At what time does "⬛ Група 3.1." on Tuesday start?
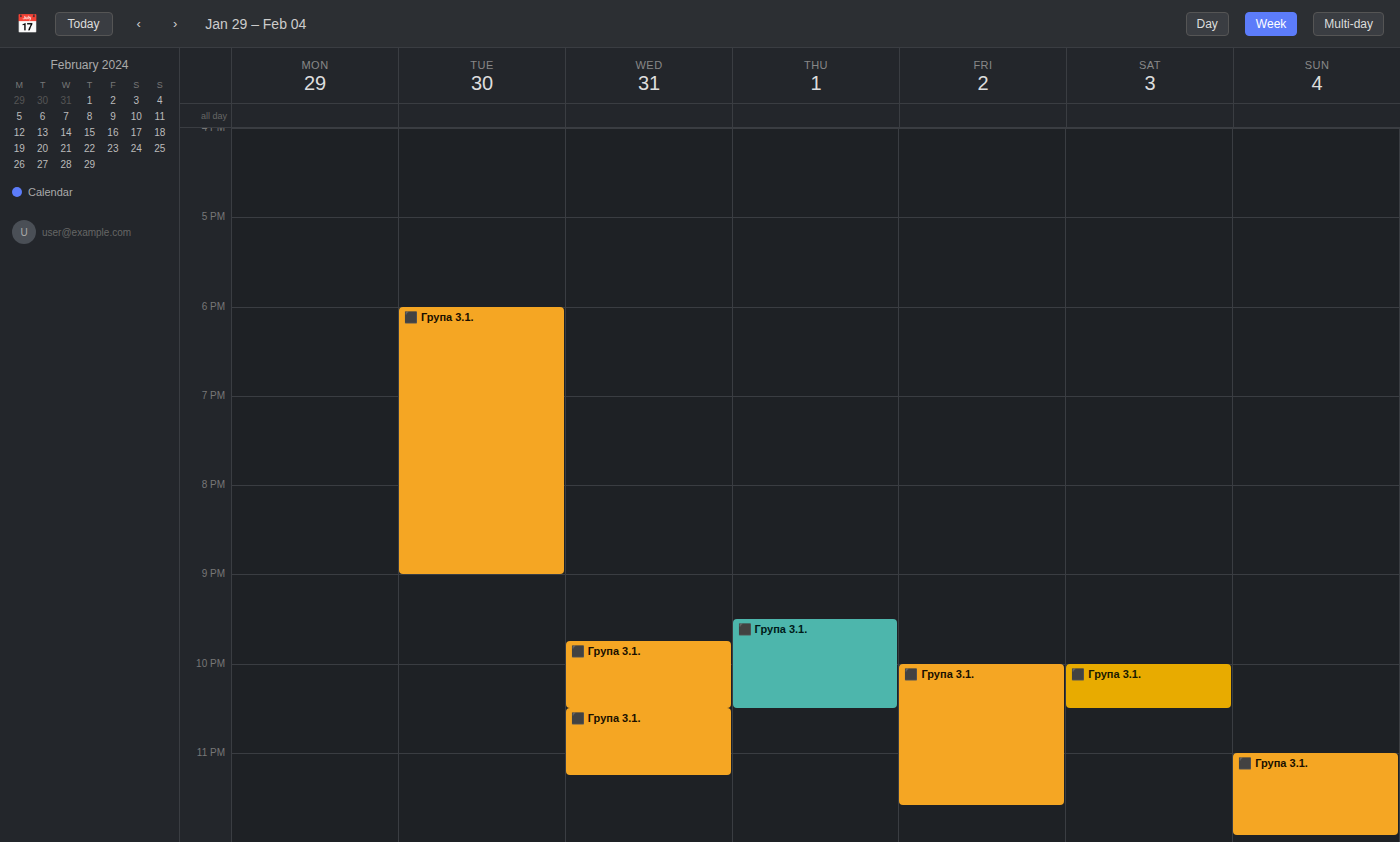
6:00 PM